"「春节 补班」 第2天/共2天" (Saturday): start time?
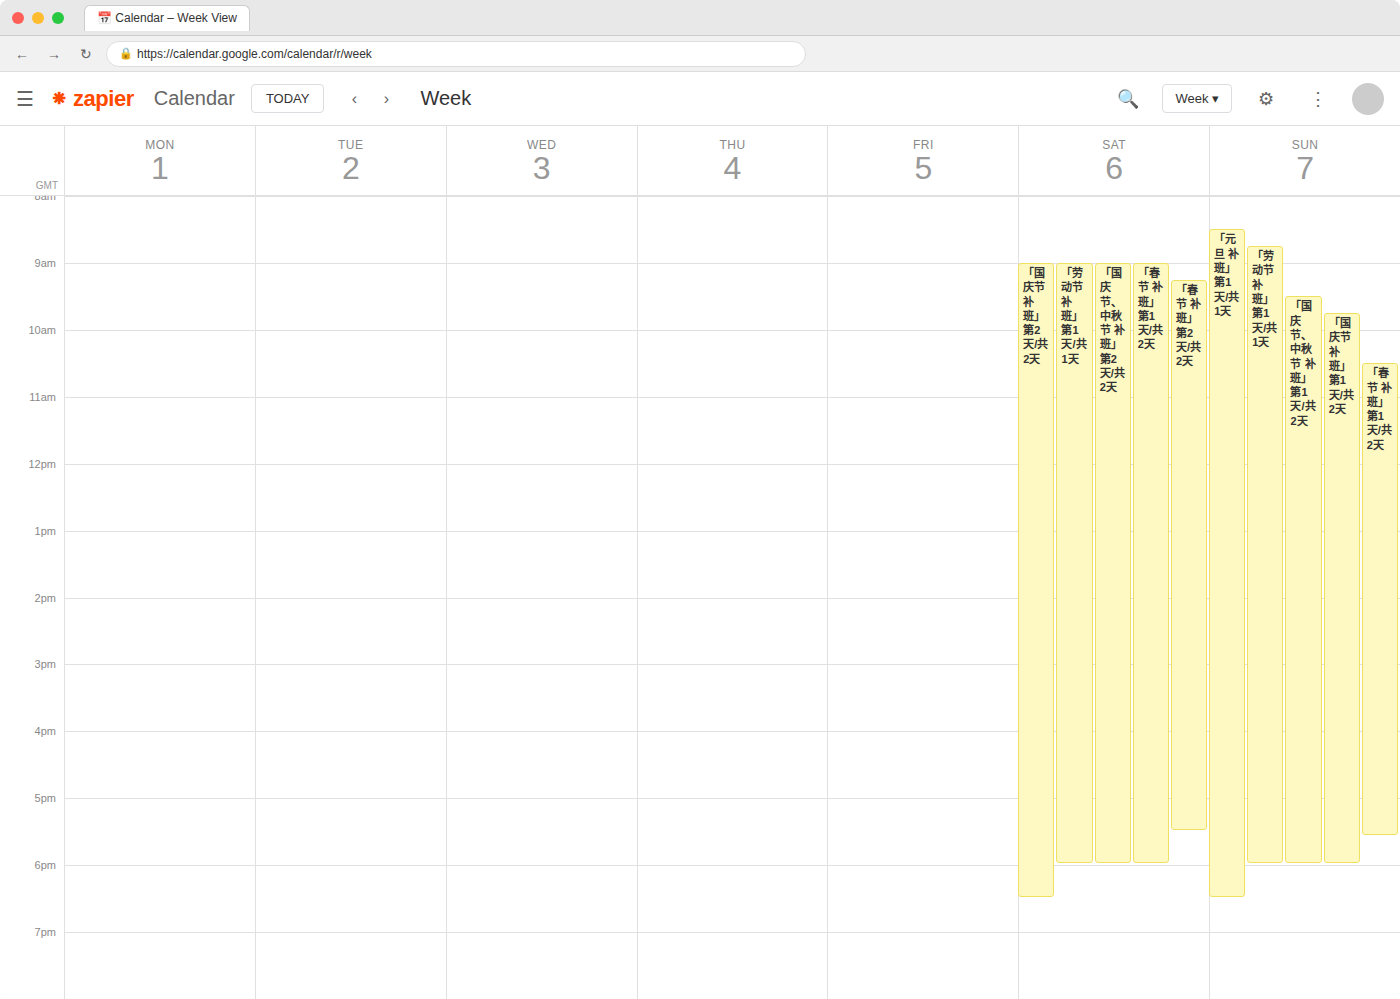
09:15